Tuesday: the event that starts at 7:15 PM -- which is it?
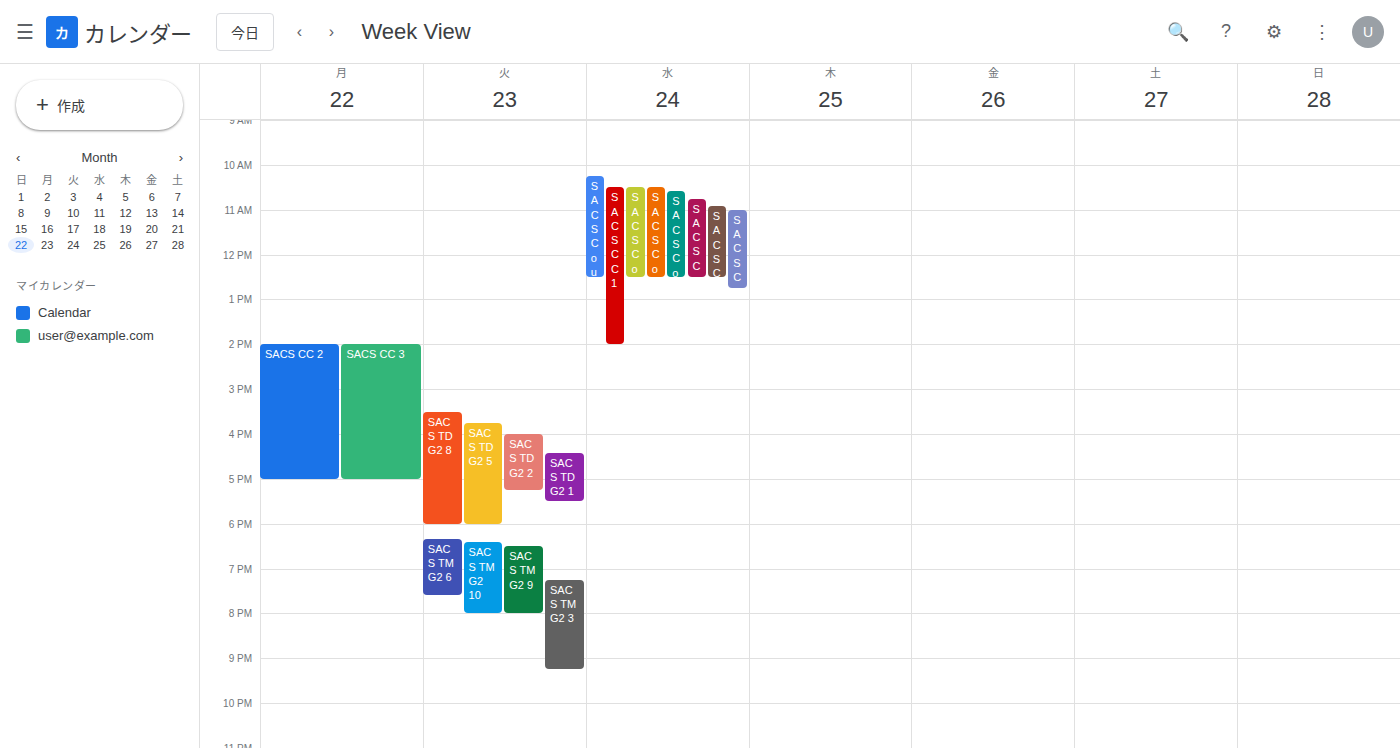
"SACS TM G2 3"